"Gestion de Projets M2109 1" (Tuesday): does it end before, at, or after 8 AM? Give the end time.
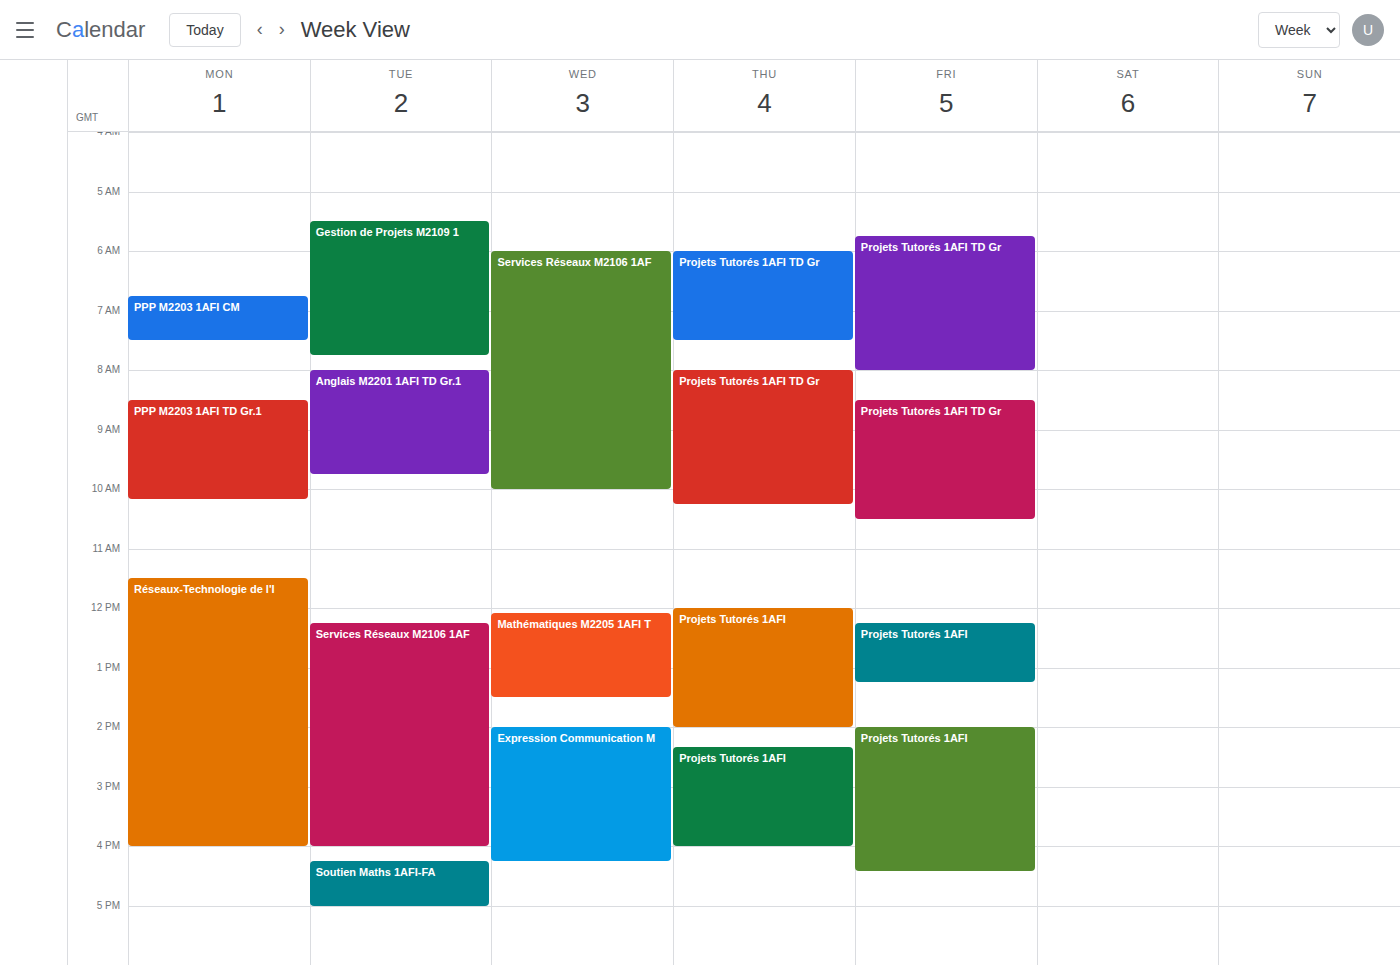
7:45 AM -- before 8 AM, 15 minutes above the 8 AM line.